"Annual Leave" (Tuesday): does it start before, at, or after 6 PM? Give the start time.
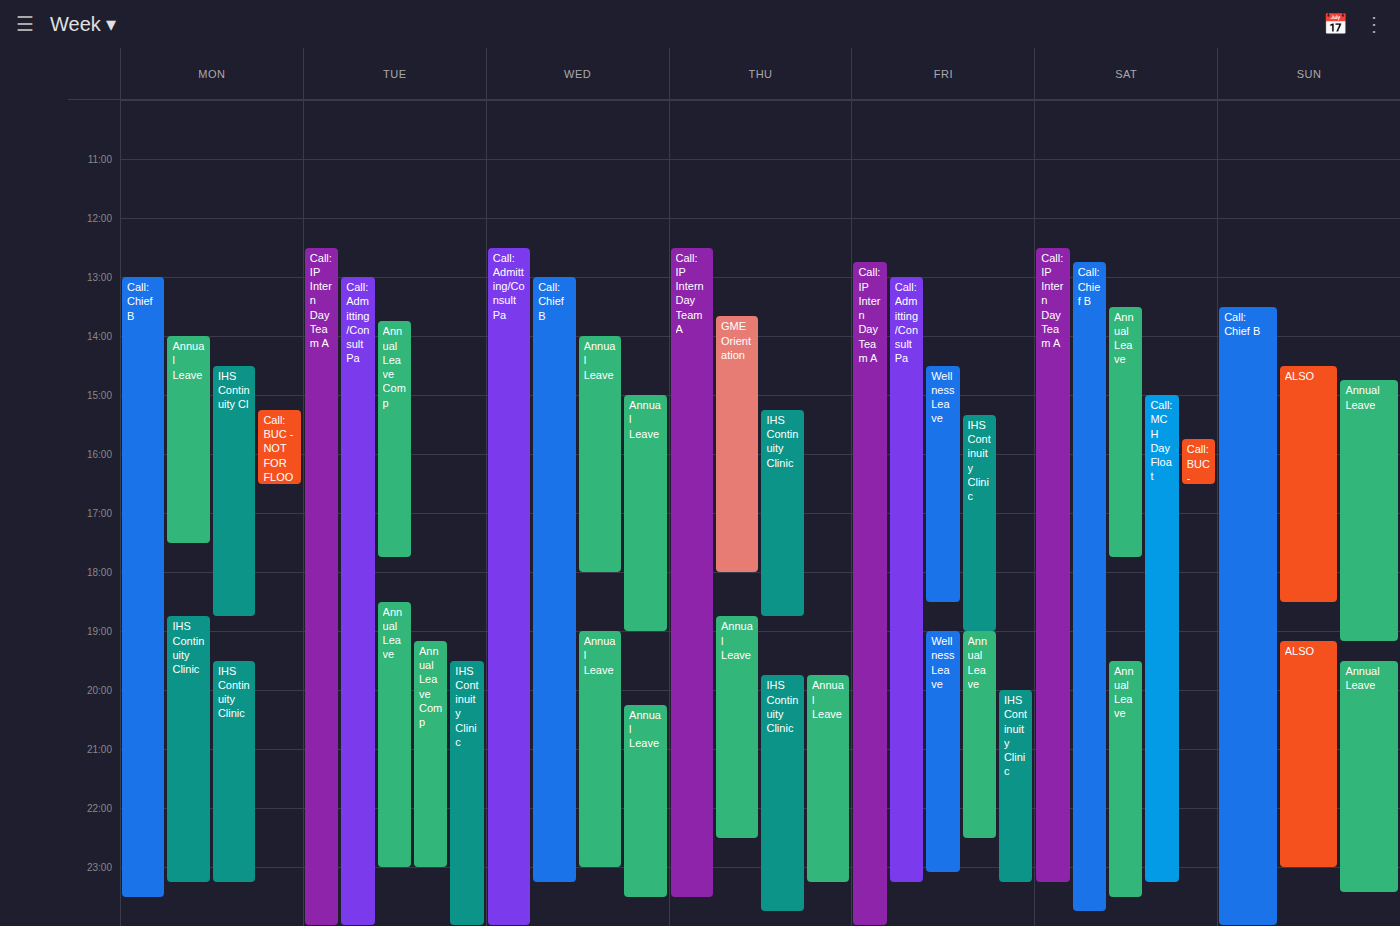
6:30 PM -- after 6 PM, 30 minutes below the 6 PM line.